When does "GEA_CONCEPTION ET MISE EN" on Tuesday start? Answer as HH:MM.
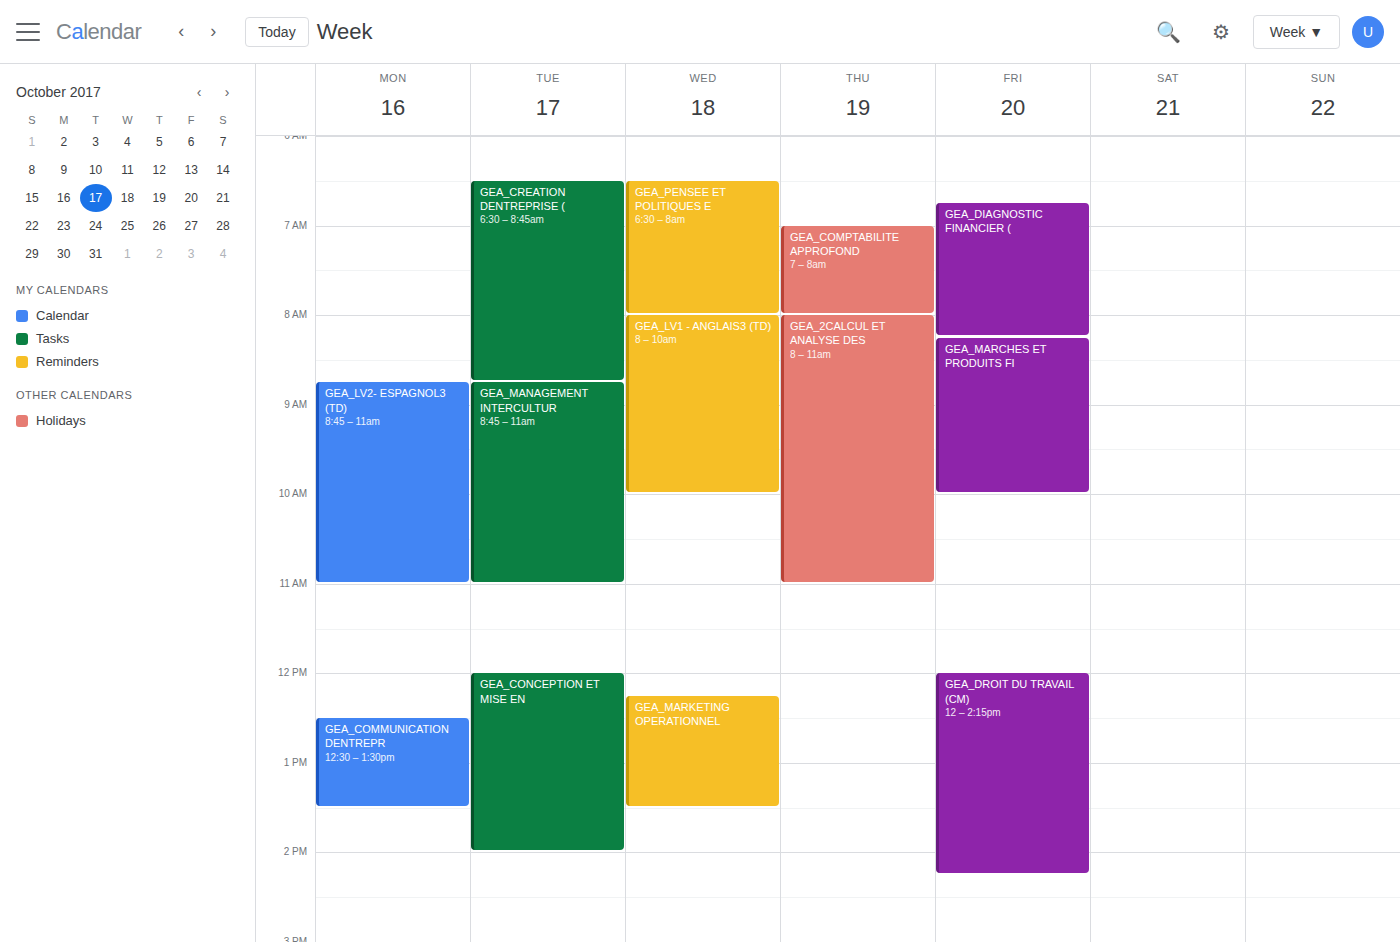
12:00